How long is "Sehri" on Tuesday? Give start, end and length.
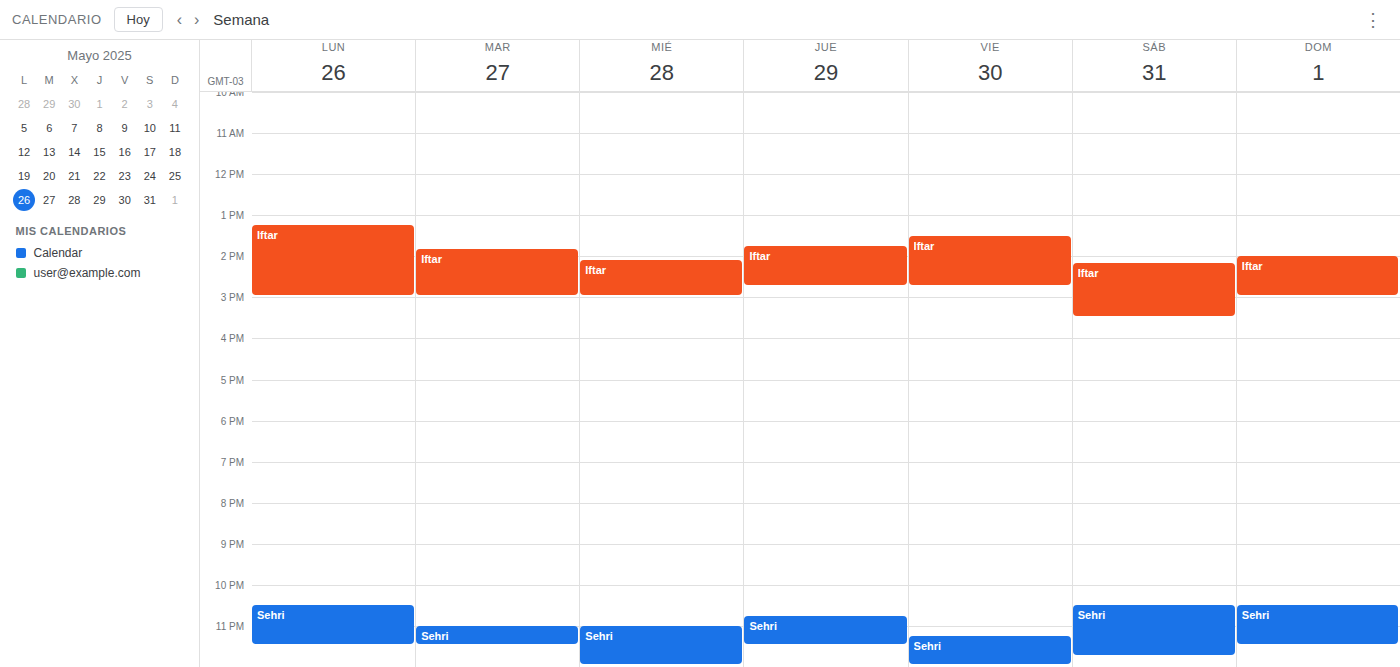
11:00 PM to 11:30 PM, 30 minutes